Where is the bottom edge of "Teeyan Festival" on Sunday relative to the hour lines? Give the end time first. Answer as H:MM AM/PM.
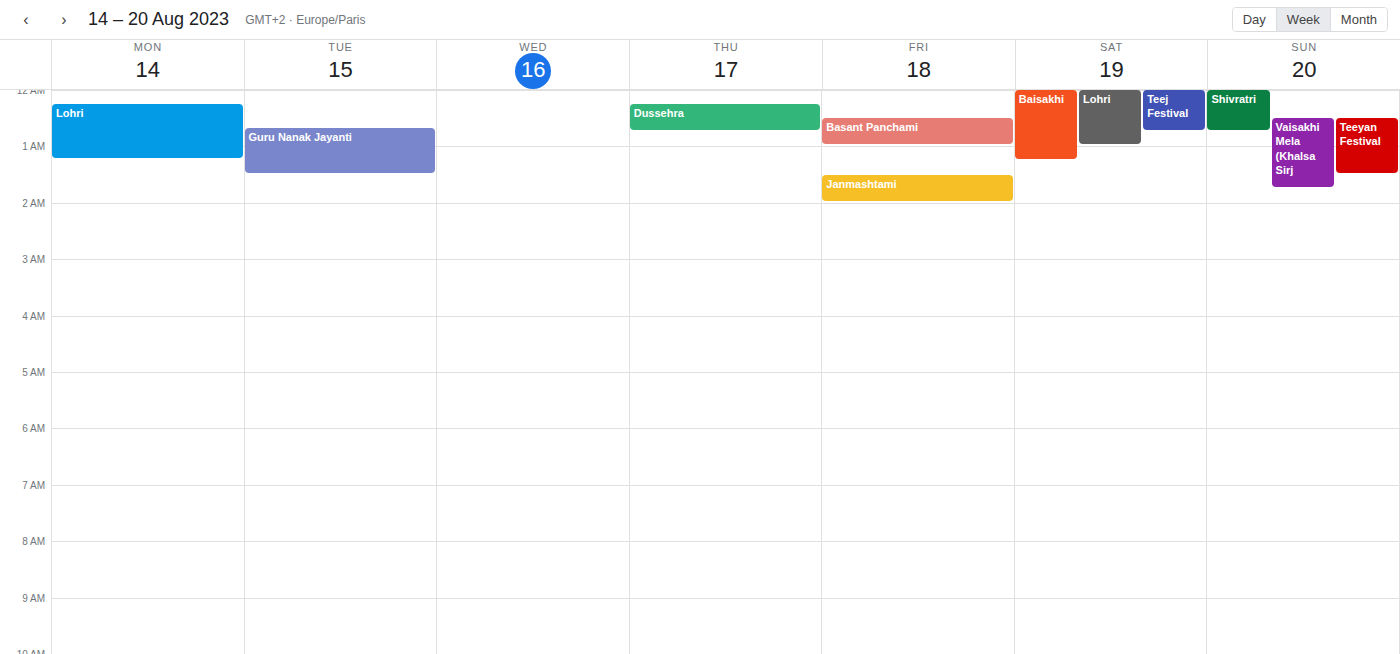
1:30 AM -- halfway between the 1 AM and 2 AM lines.